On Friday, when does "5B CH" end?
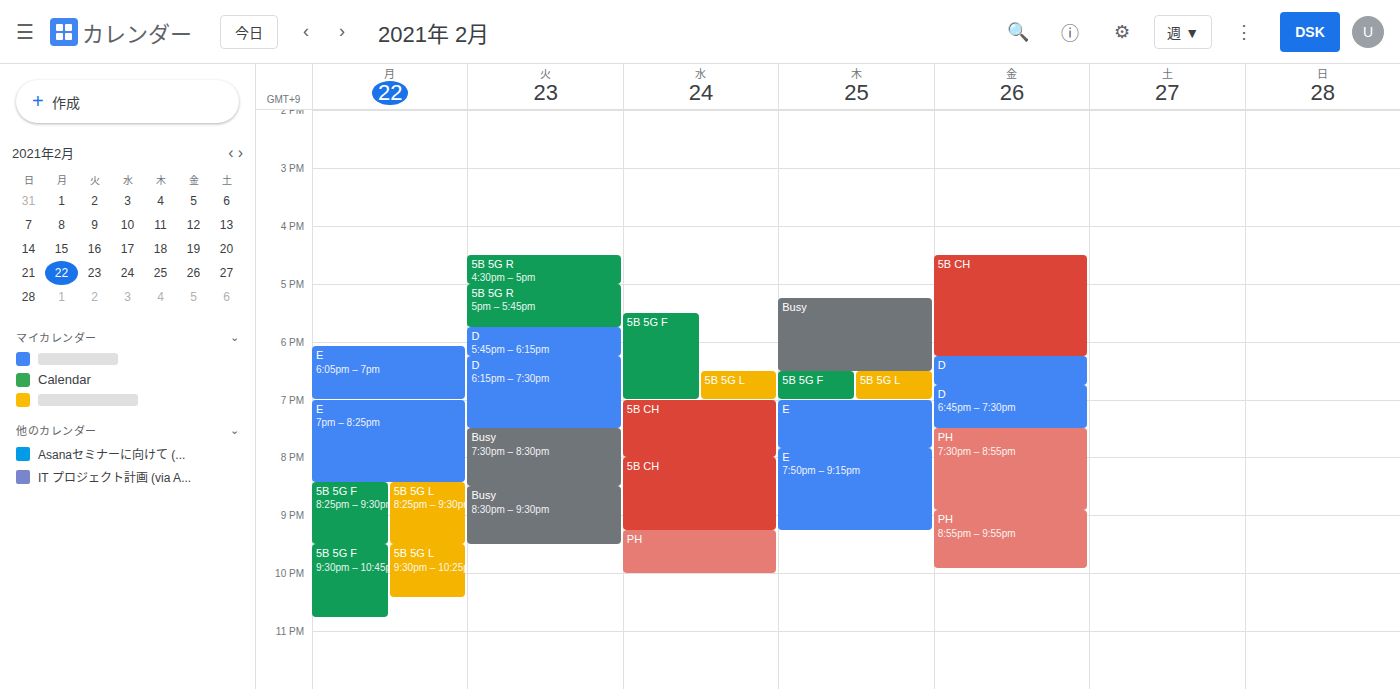
18:15